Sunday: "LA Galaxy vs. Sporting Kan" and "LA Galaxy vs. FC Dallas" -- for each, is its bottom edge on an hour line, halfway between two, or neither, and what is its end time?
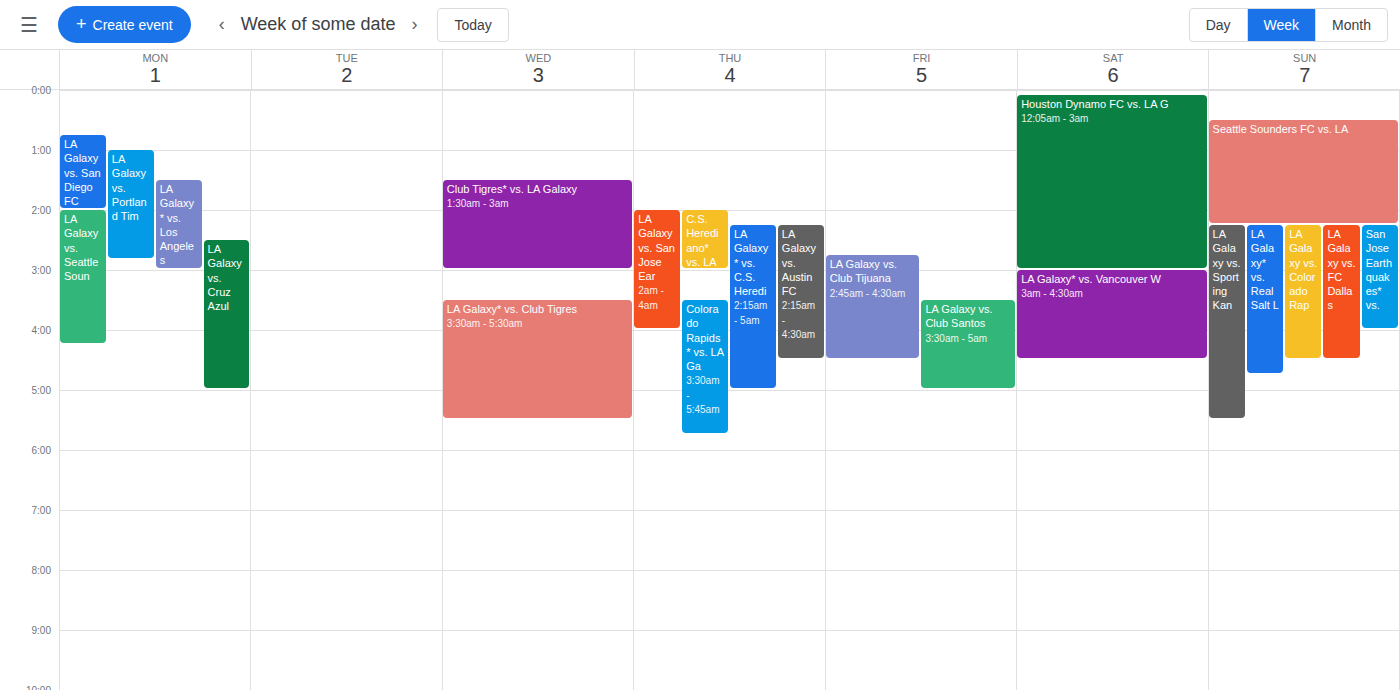
"LA Galaxy vs. Sporting Kan": 5:30 AM, halfway between the 5 AM and 6 AM lines. "LA Galaxy vs. FC Dallas": 4:30 AM, halfway between the 4 AM and 5 AM lines.